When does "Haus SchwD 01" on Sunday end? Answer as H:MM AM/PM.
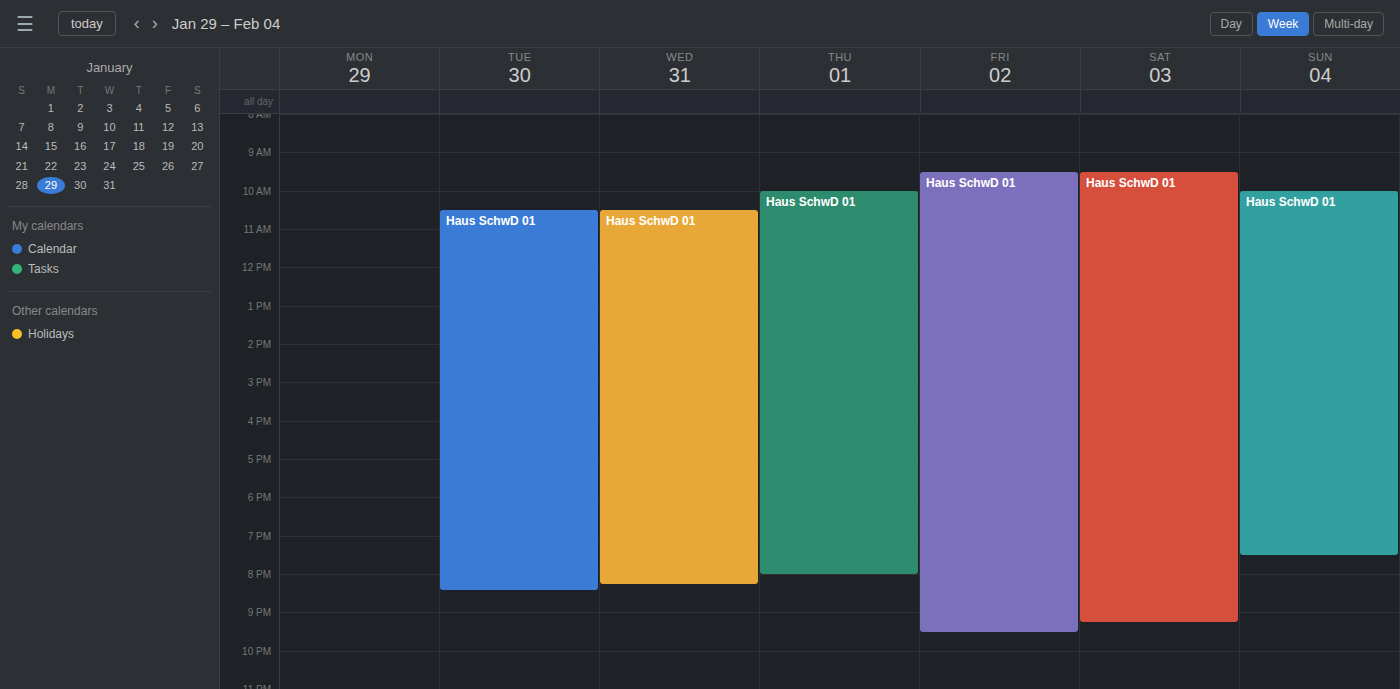
7:30 PM